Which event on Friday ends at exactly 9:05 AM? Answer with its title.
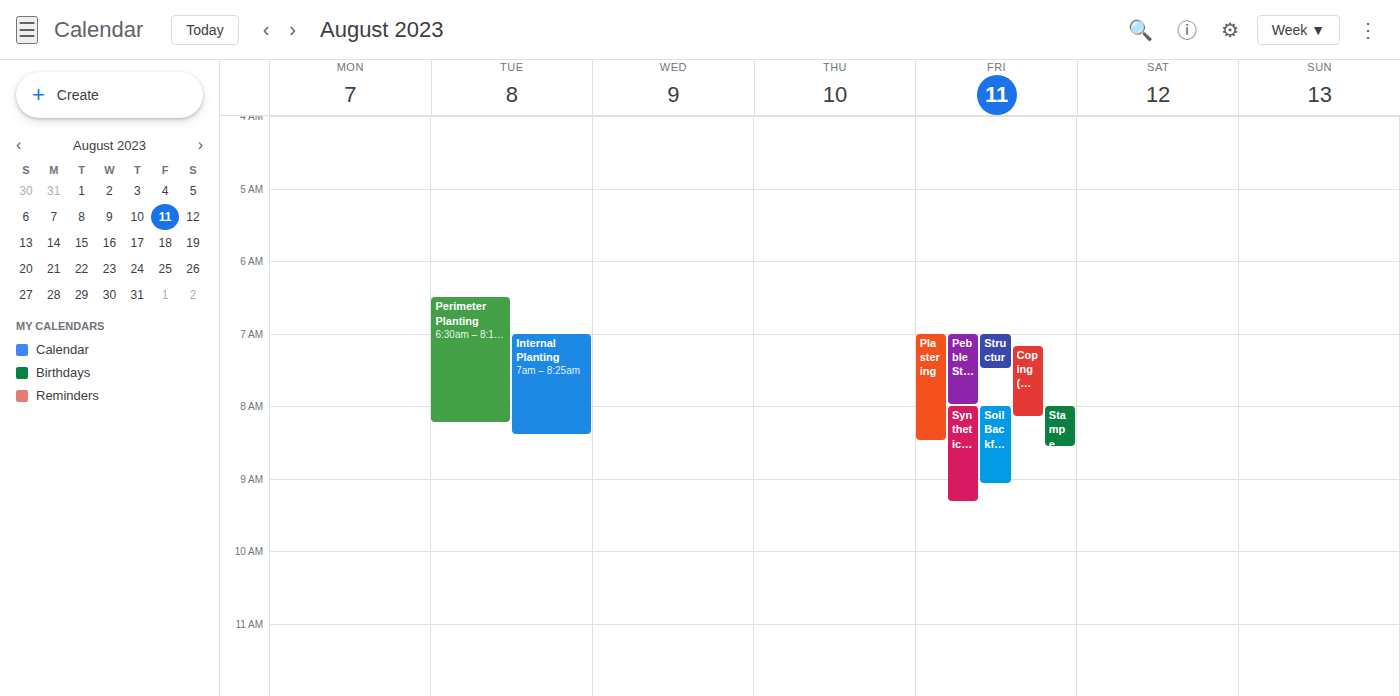
"Soil Backfilling and Drain"